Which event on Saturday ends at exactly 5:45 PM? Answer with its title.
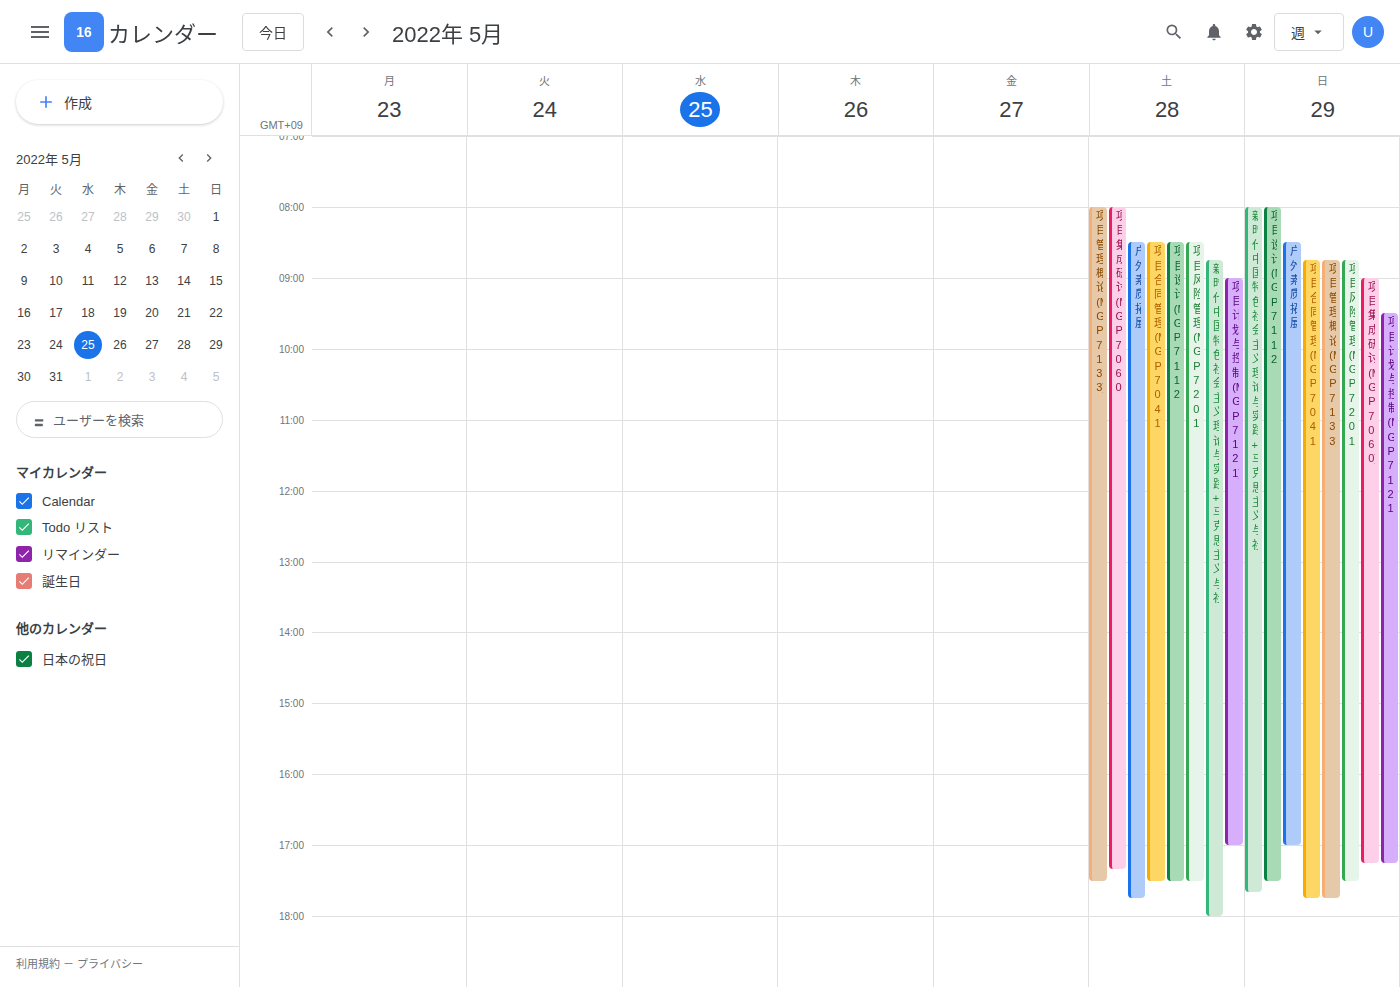
"户外素质拓展"